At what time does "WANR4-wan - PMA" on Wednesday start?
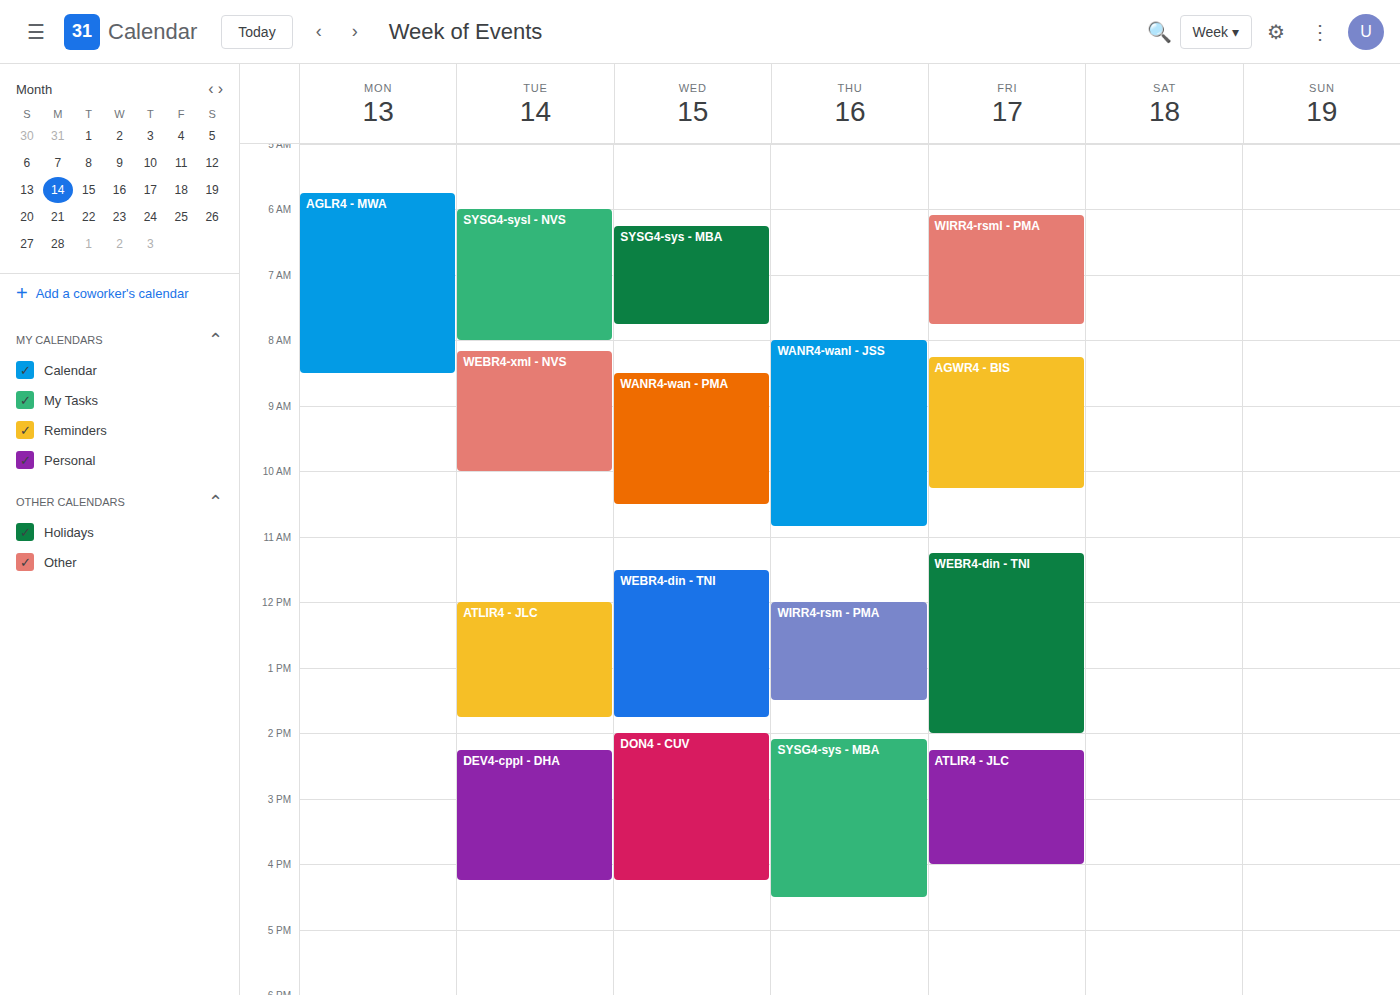
8:30 AM